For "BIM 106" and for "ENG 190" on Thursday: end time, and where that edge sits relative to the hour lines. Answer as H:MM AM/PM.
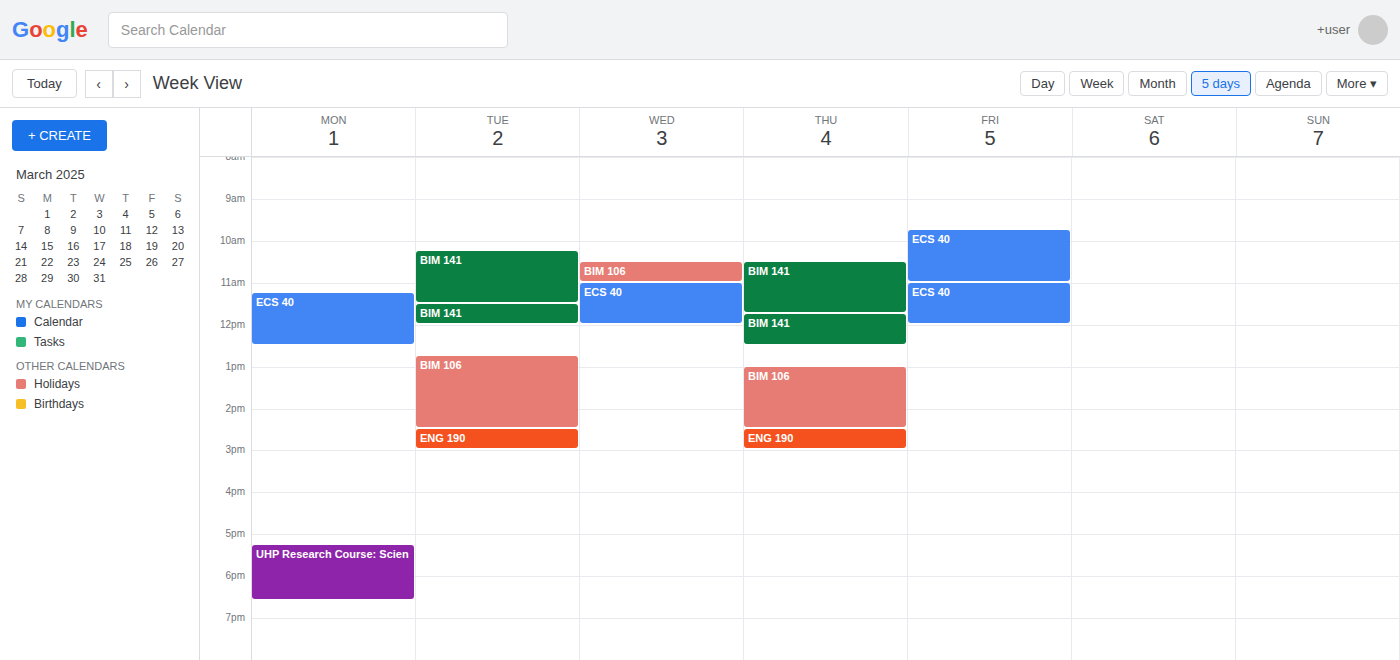
"BIM 106": 2:30 PM, halfway between the 2 PM and 3 PM lines. "ENG 190": 3:00 PM, exactly on the 3 PM line.